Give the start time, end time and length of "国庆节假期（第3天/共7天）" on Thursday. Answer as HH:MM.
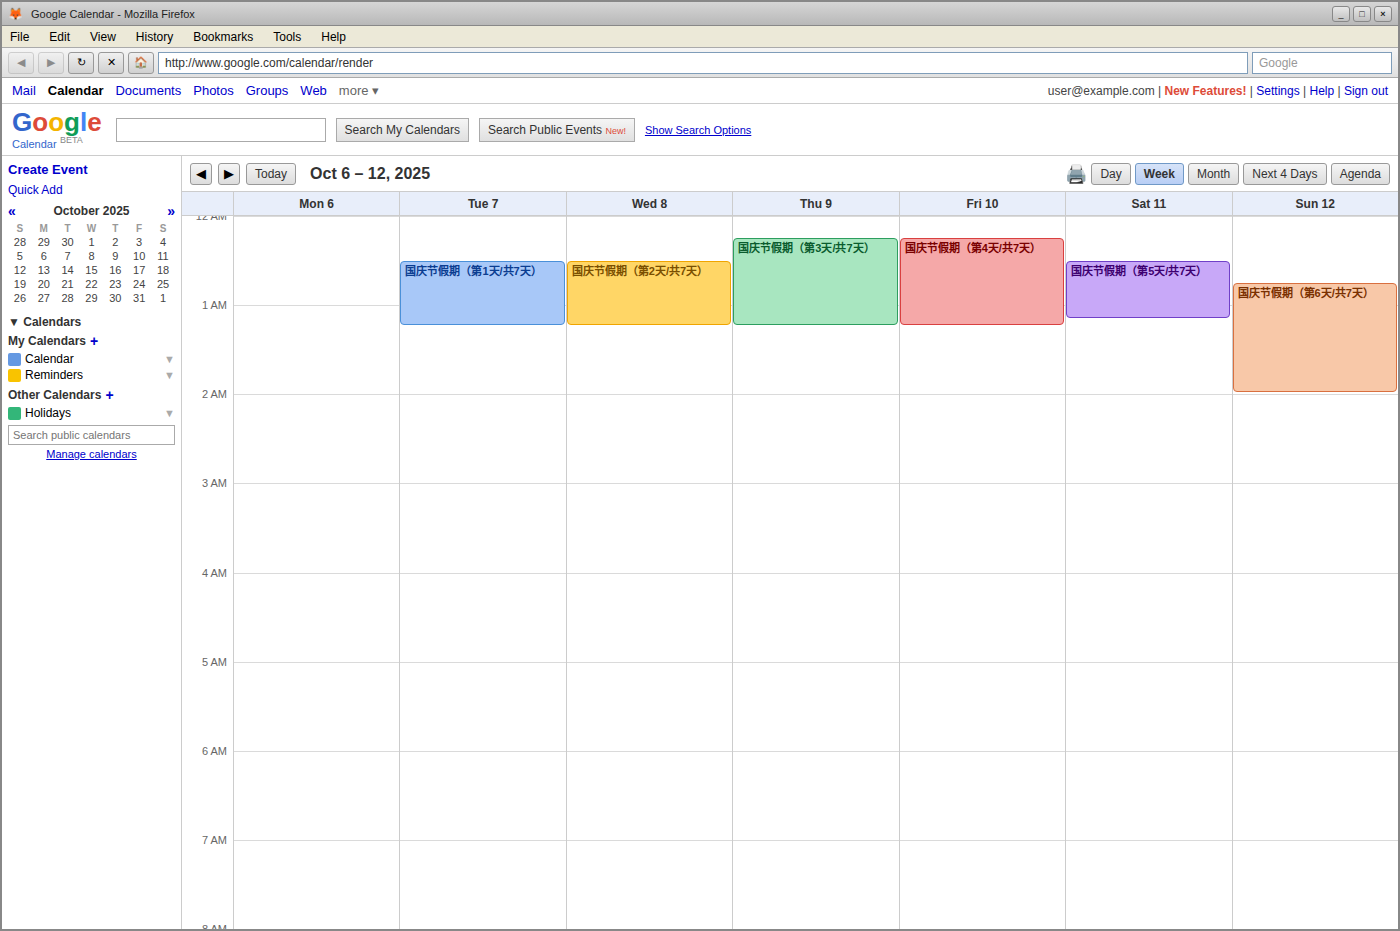
00:15 to 01:15, 1 hour